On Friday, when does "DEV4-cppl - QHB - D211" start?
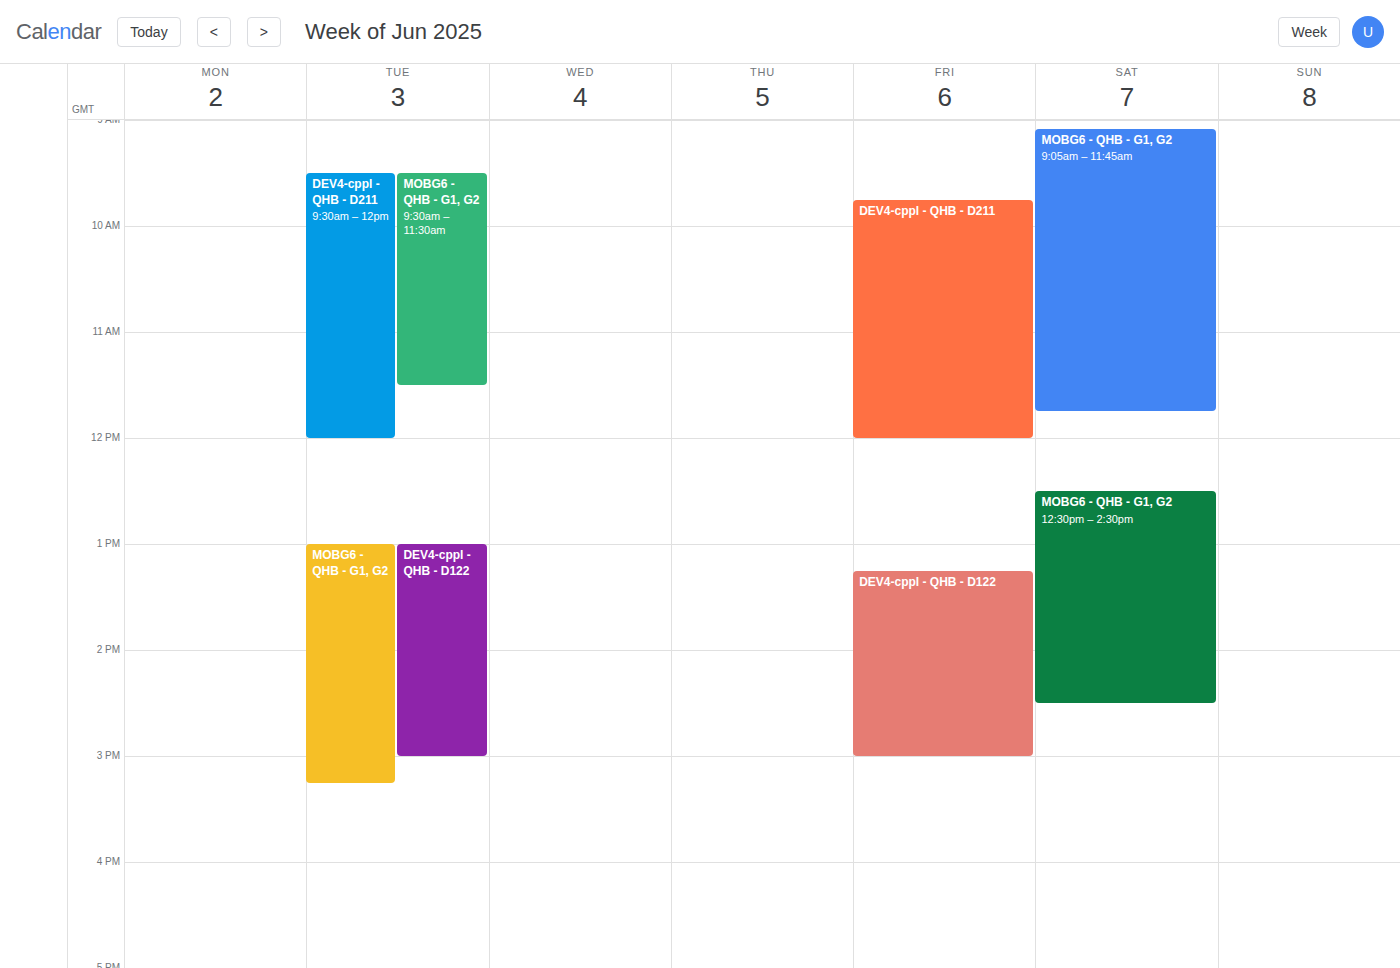
9:45 AM